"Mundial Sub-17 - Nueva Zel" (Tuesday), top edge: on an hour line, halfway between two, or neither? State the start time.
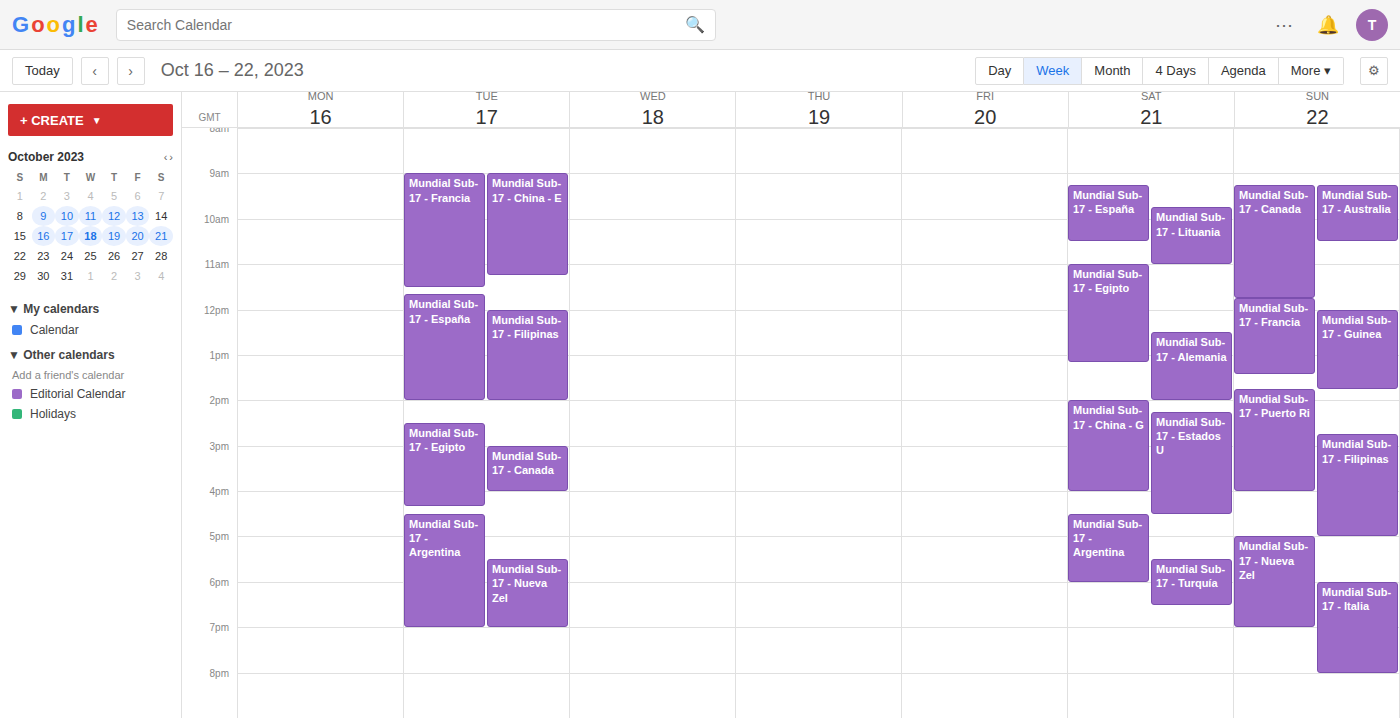
5:30 PM -- halfway between the 5 PM and 6 PM lines.